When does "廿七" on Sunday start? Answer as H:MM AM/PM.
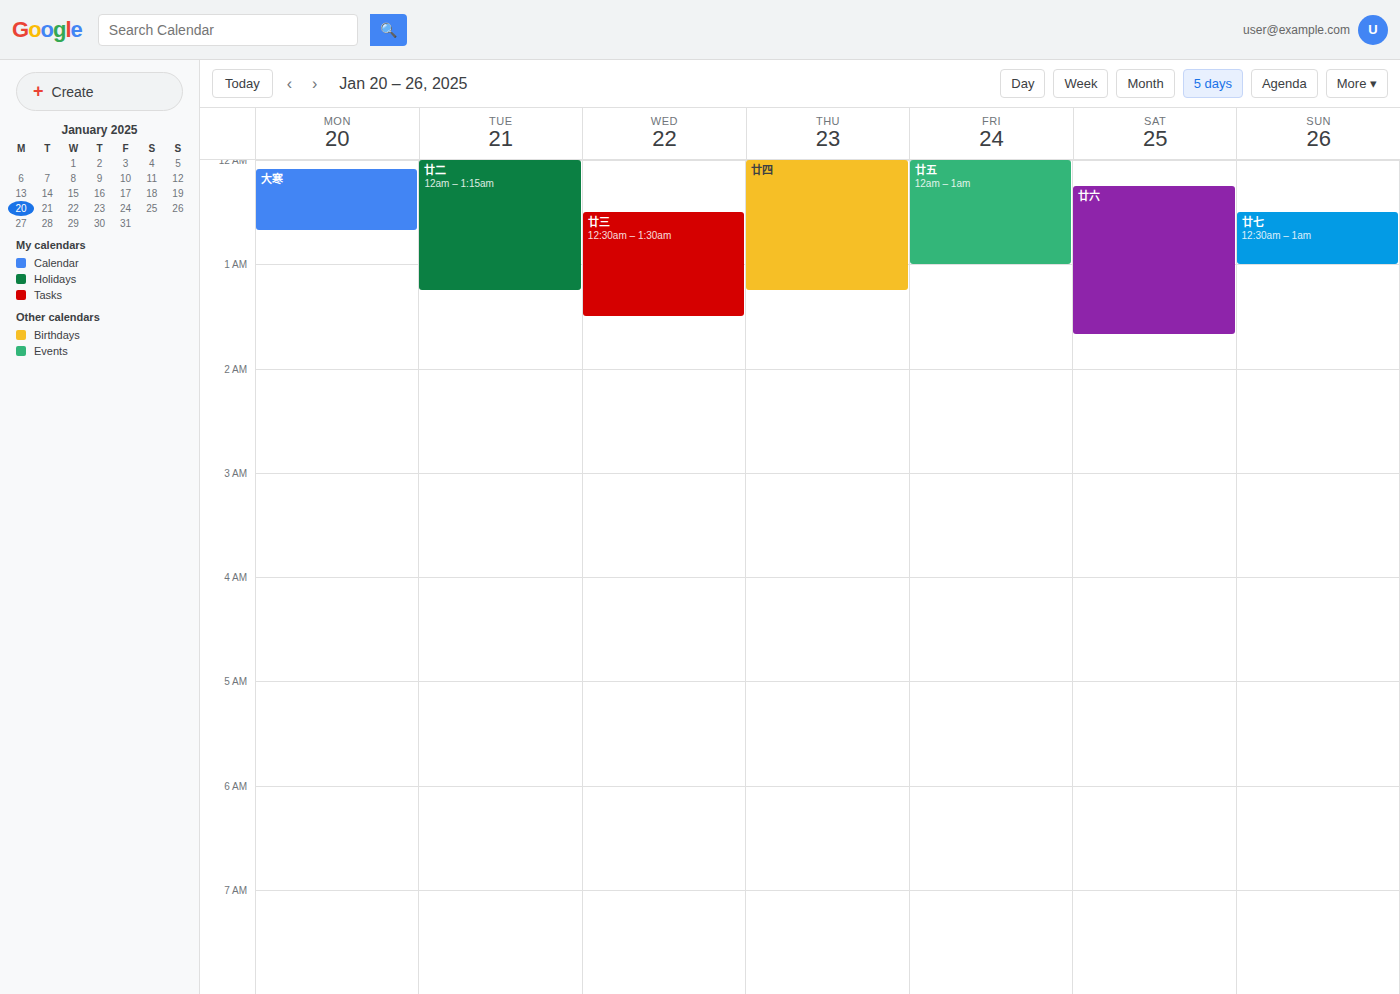
12:30 AM